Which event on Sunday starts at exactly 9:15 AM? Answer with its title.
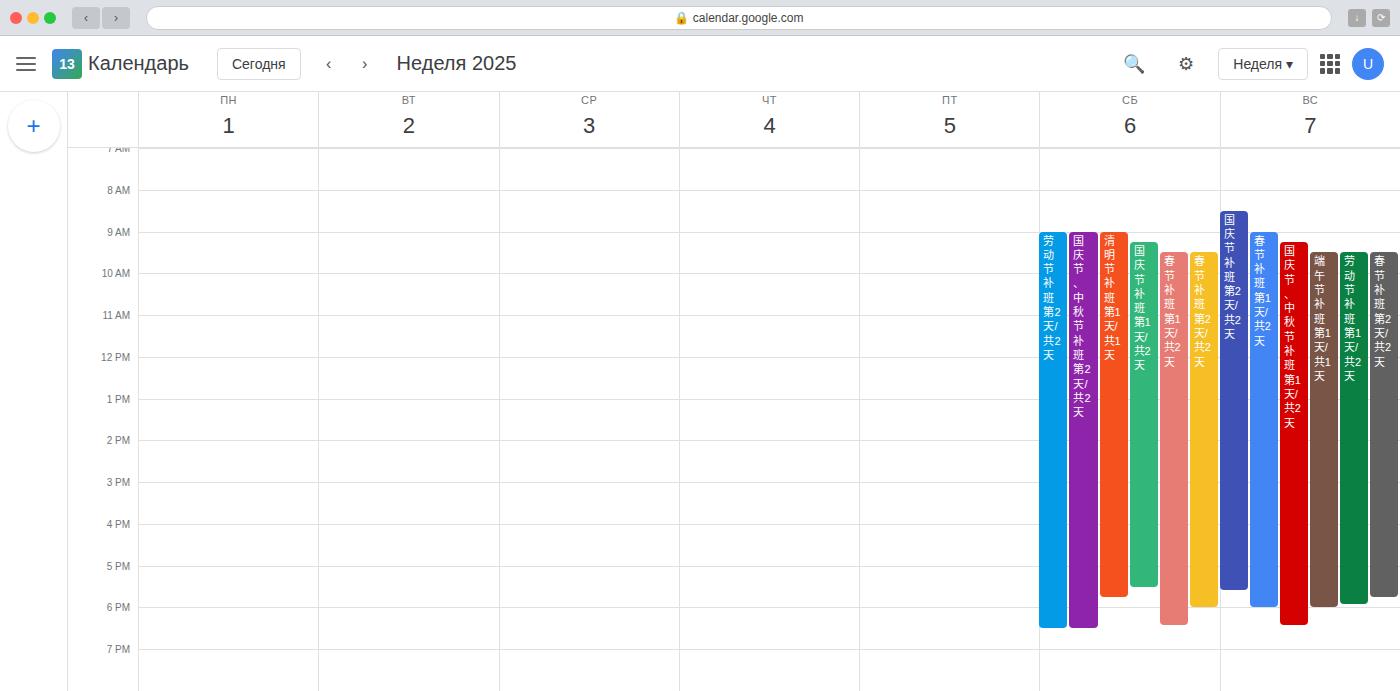
"国庆节、中秋节 补班 第1天/共2天"